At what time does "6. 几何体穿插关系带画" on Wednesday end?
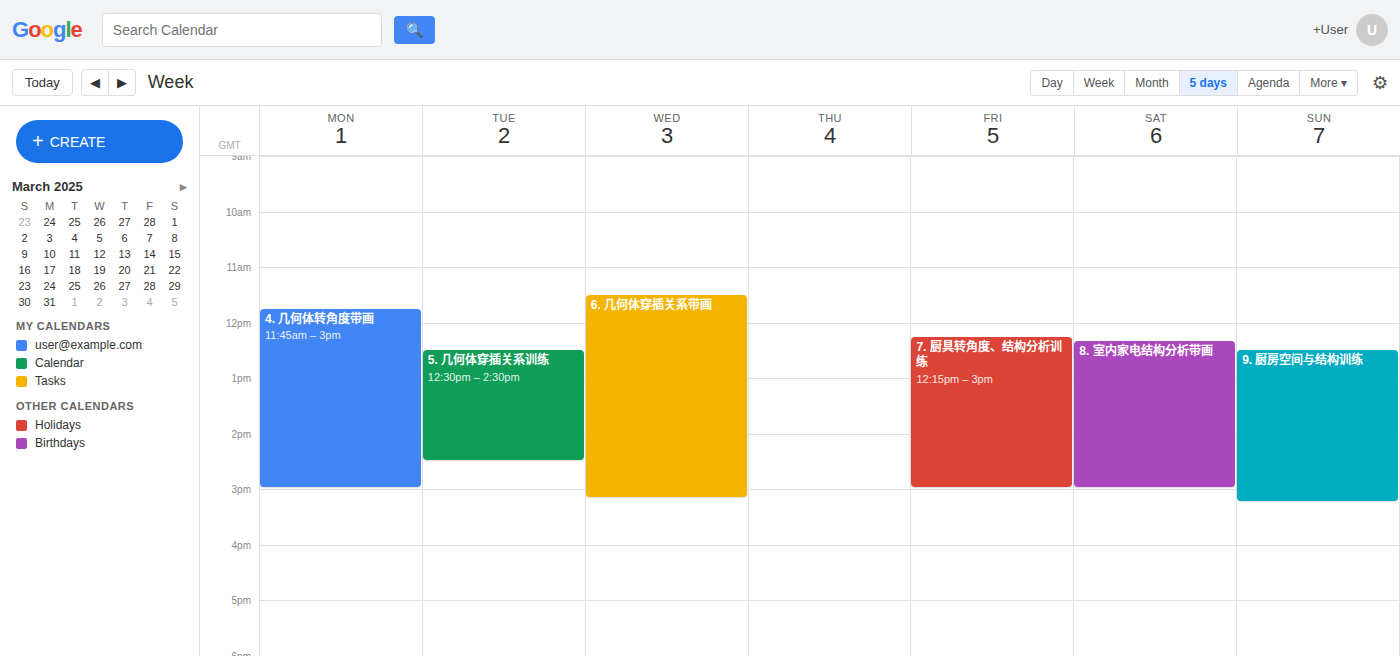
3:10 PM